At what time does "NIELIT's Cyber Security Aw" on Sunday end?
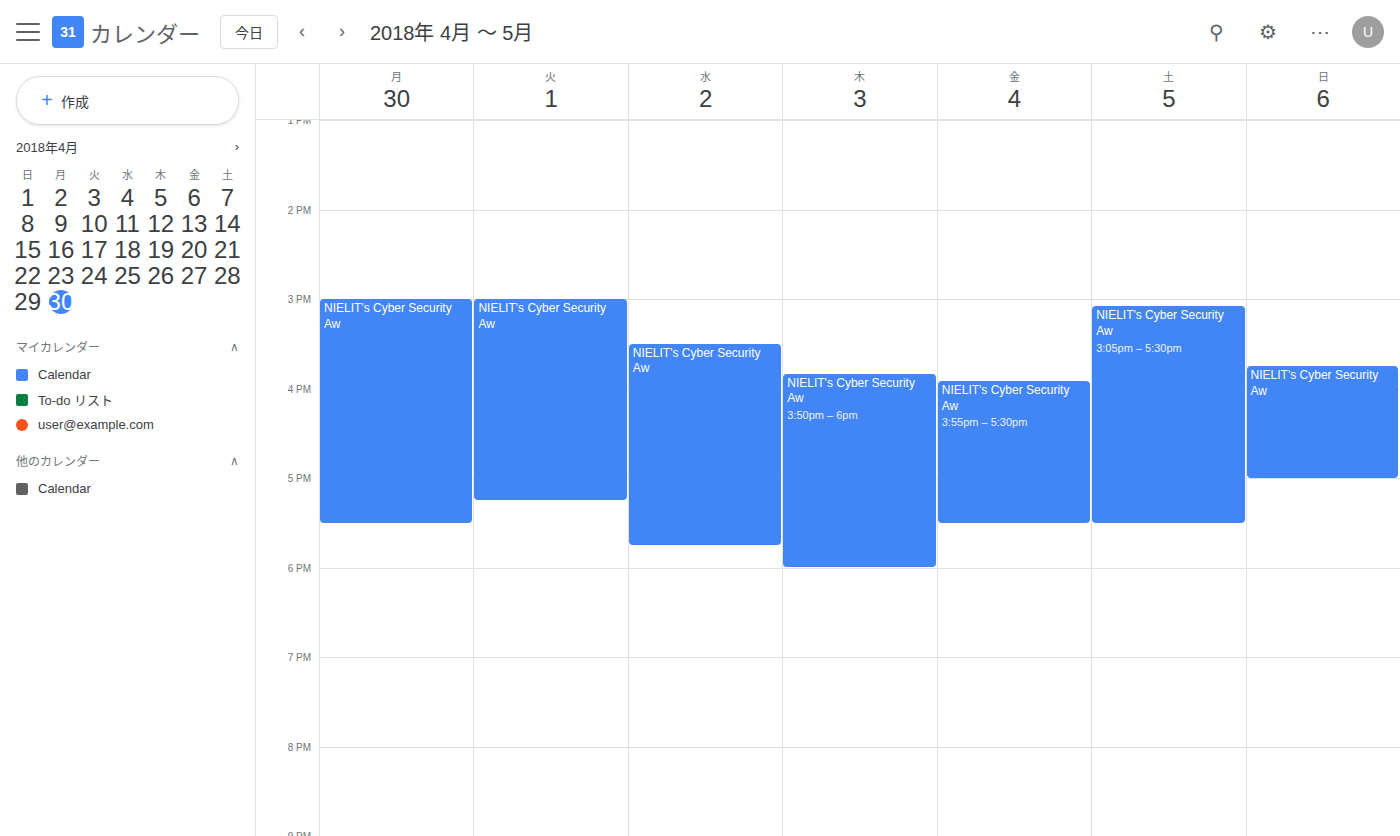
5:00 PM